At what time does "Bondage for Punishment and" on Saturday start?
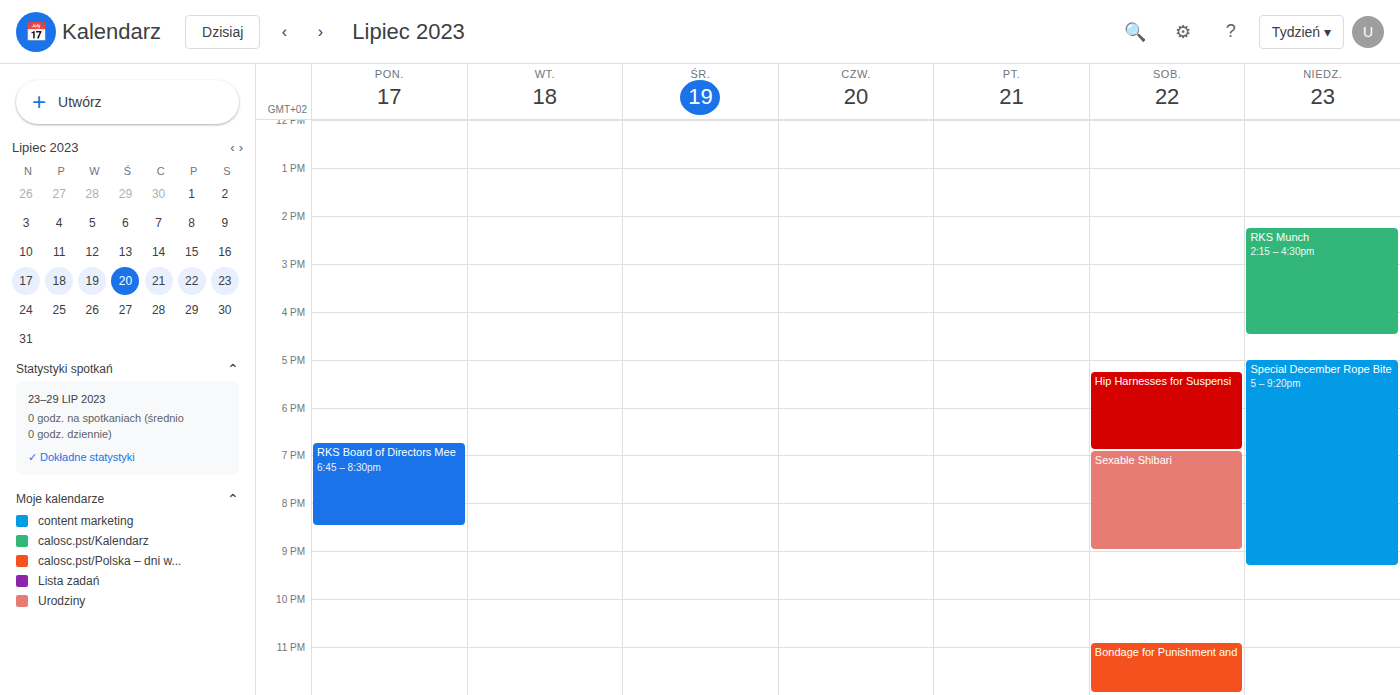
10:55 PM